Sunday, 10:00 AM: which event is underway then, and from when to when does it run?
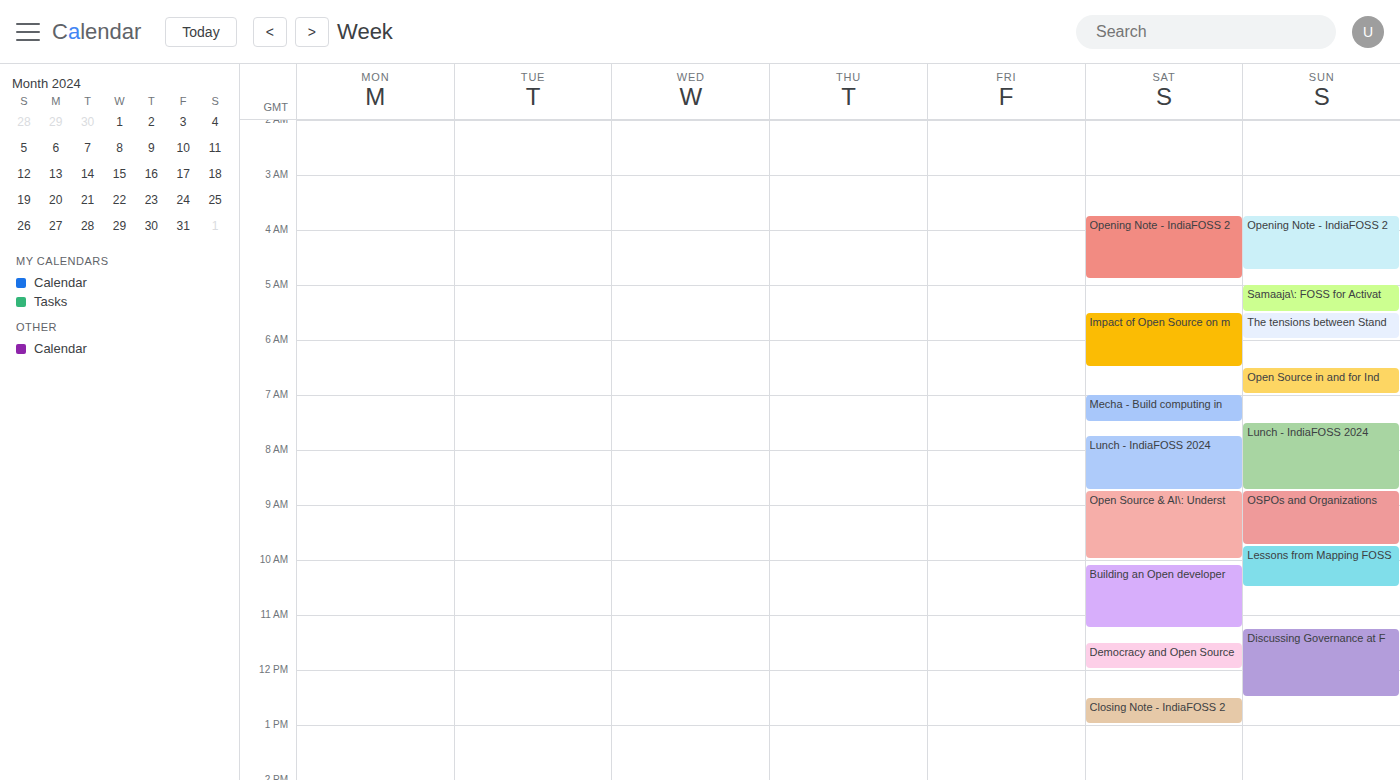
"Lessons from Mapping FOSS", 9:45 AM to 10:30 AM